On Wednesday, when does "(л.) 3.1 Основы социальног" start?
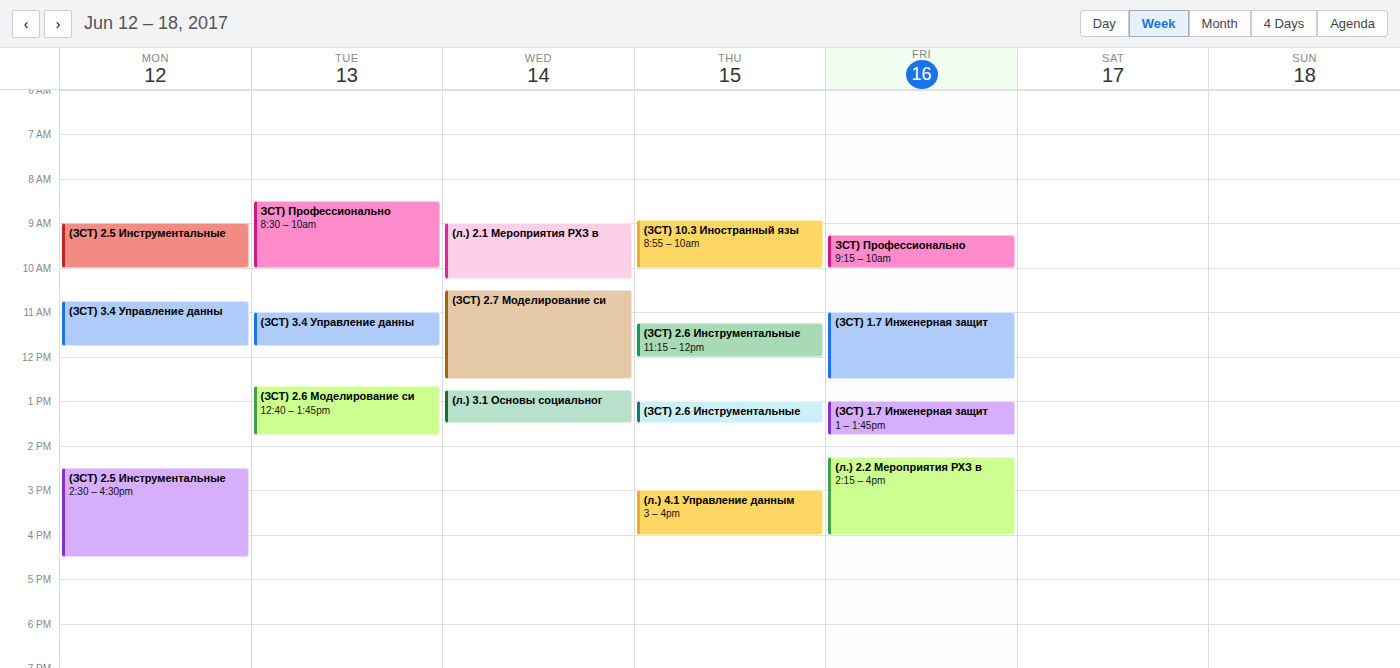
12:45 PM